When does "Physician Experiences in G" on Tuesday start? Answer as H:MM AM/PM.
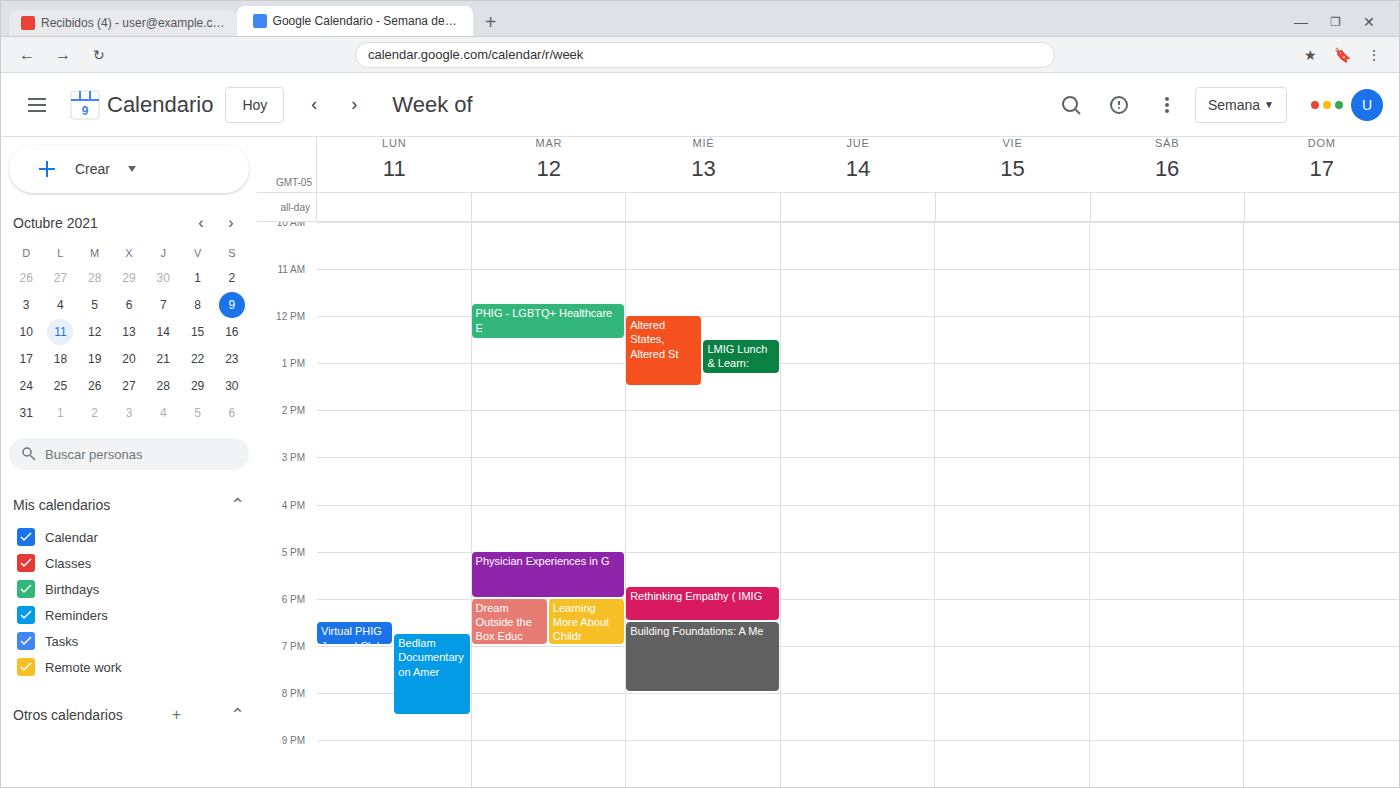
5:00 PM